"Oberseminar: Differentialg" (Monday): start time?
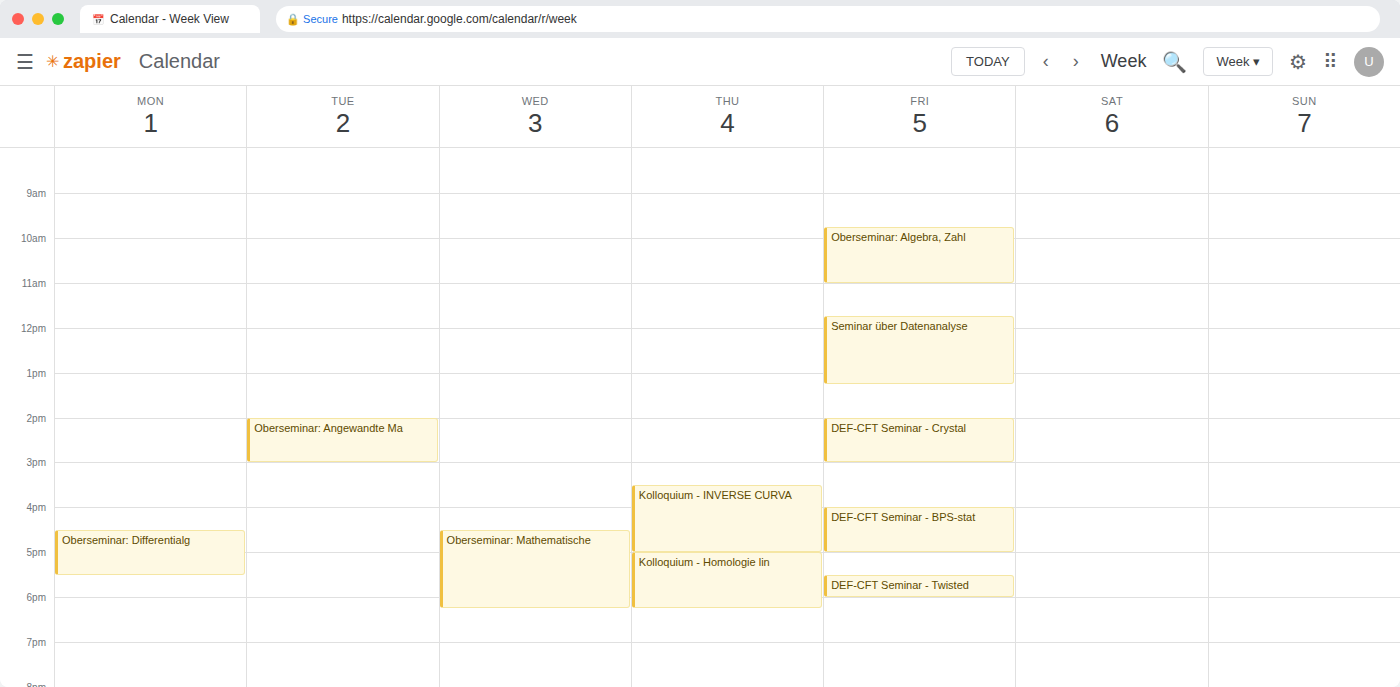
4:30 PM